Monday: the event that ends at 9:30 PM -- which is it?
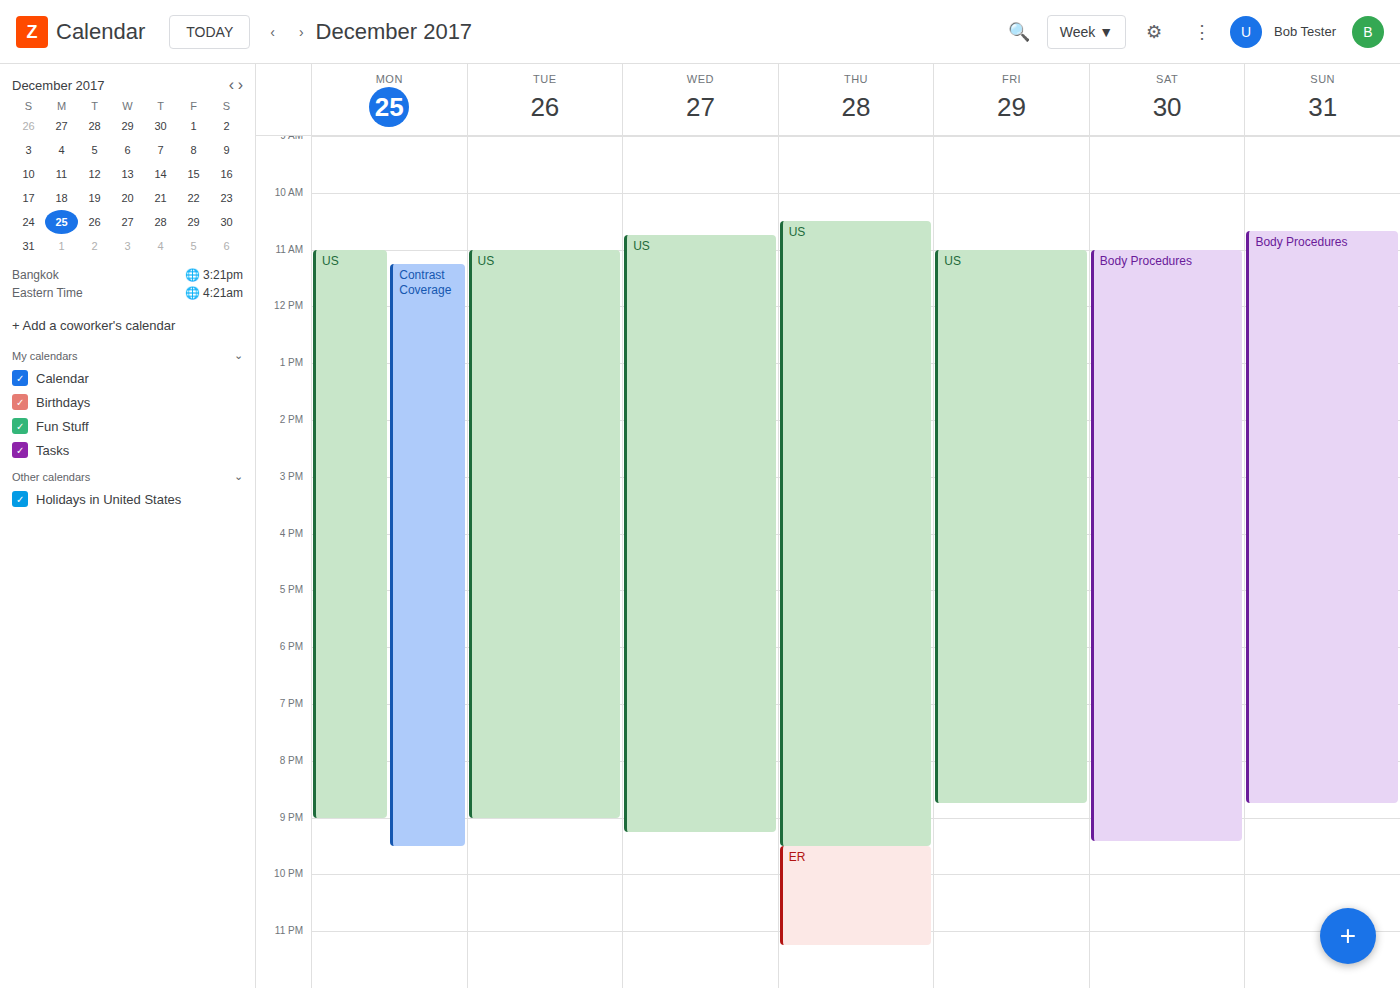
"Contrast Coverage"